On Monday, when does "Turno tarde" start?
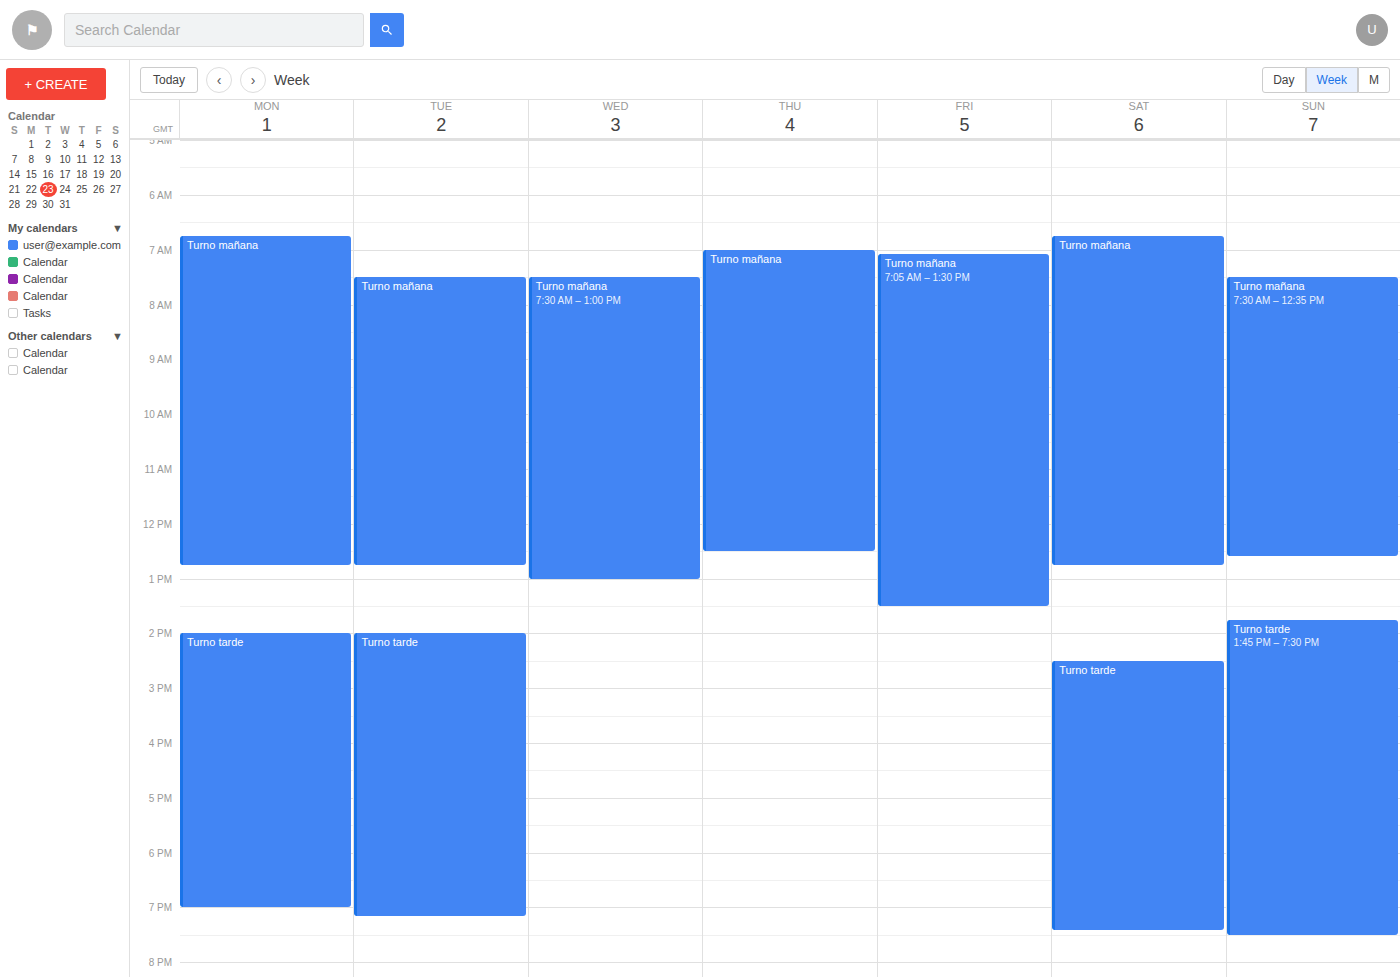
14:00